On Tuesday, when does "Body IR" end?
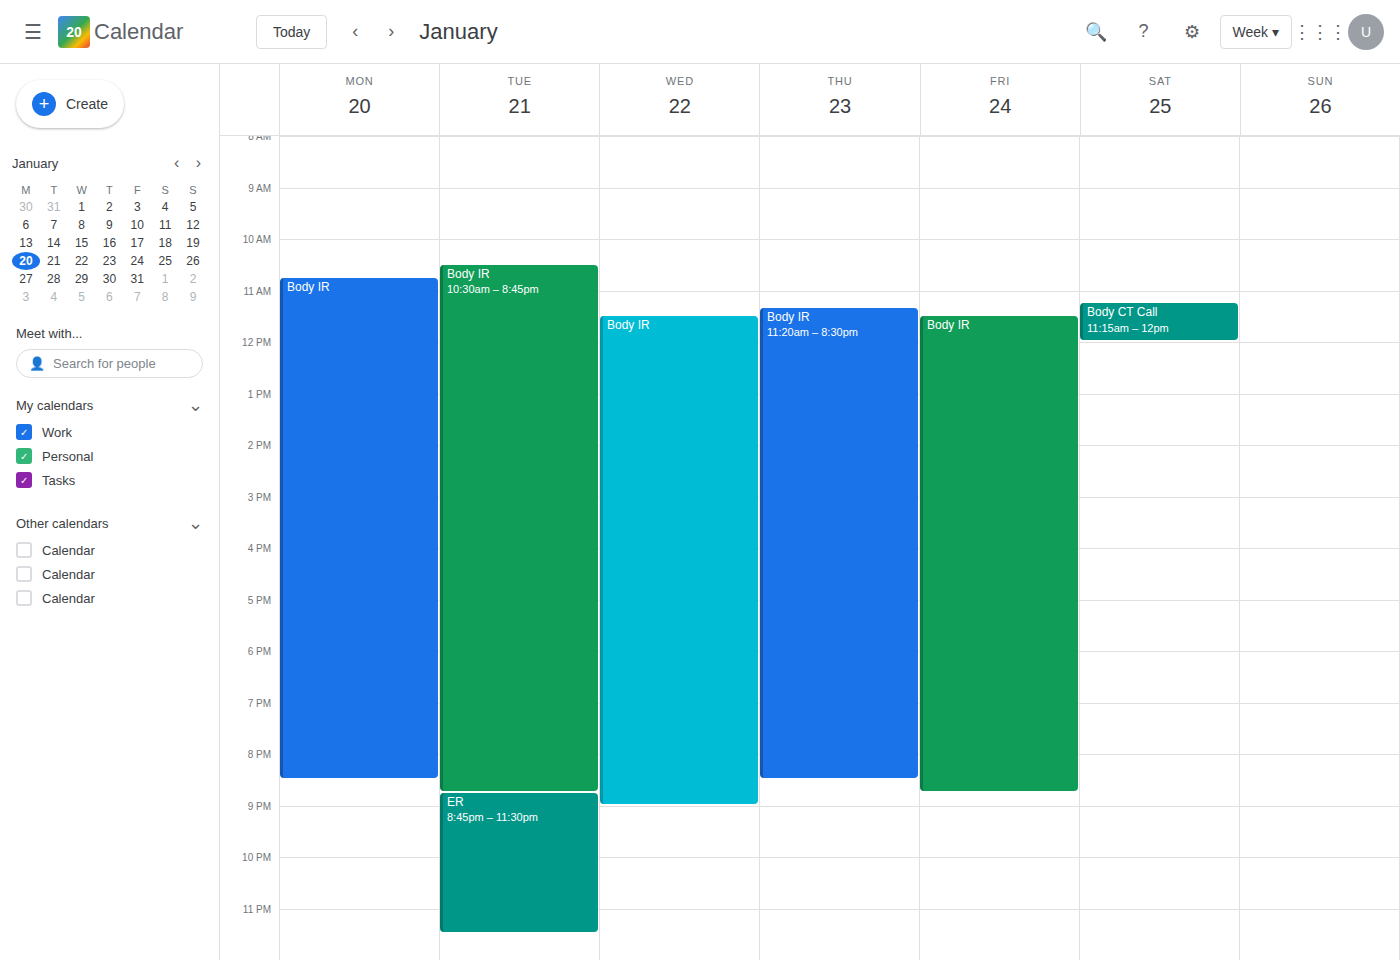
8:45 PM